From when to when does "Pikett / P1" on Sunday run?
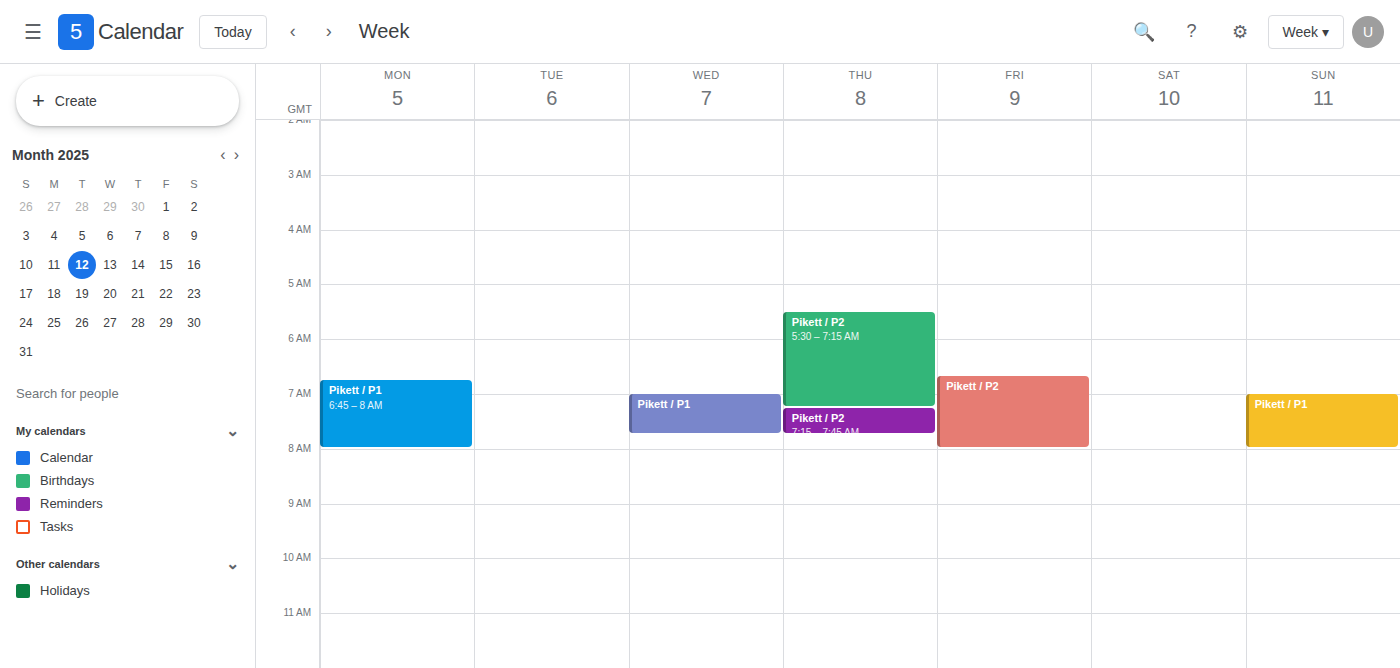
7:00 AM to 8:00 AM